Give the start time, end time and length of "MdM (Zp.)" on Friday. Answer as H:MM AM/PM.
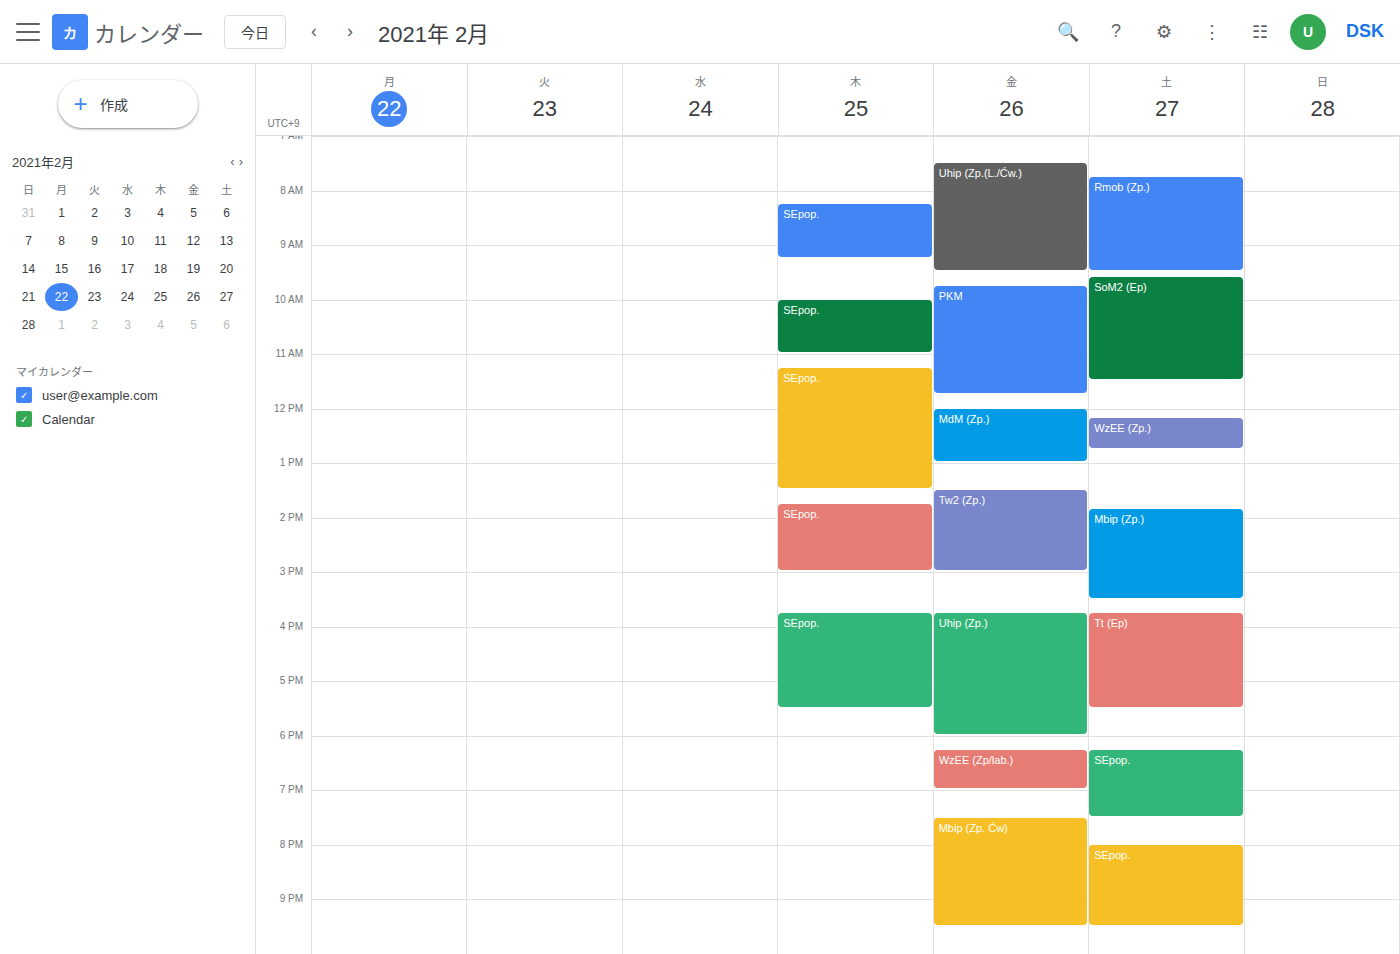
12:00 PM to 1:00 PM, 1 hour